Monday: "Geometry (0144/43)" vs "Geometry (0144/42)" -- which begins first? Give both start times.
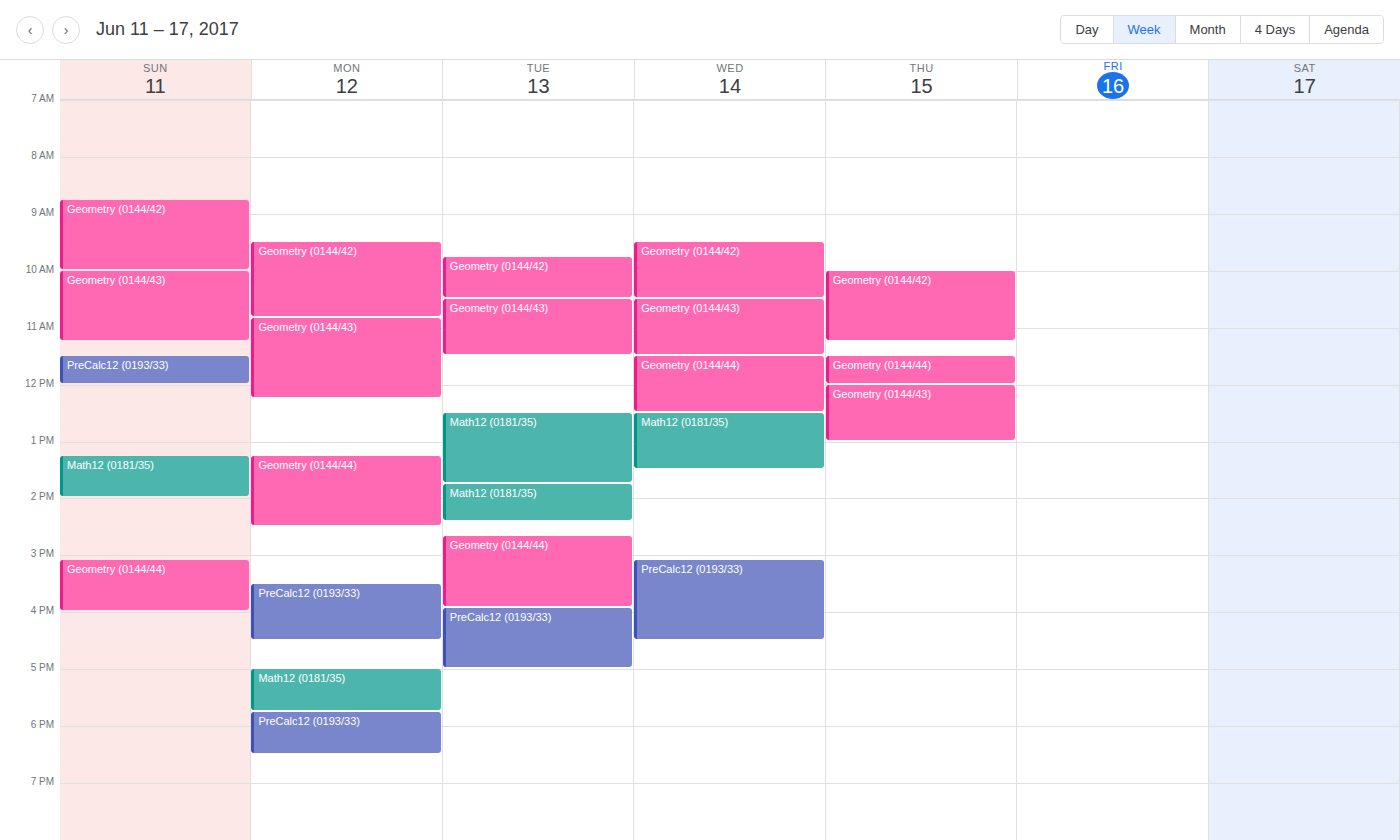
"Geometry (0144/42)" 9:30 AM; "Geometry (0144/43)" 10:50 AM.